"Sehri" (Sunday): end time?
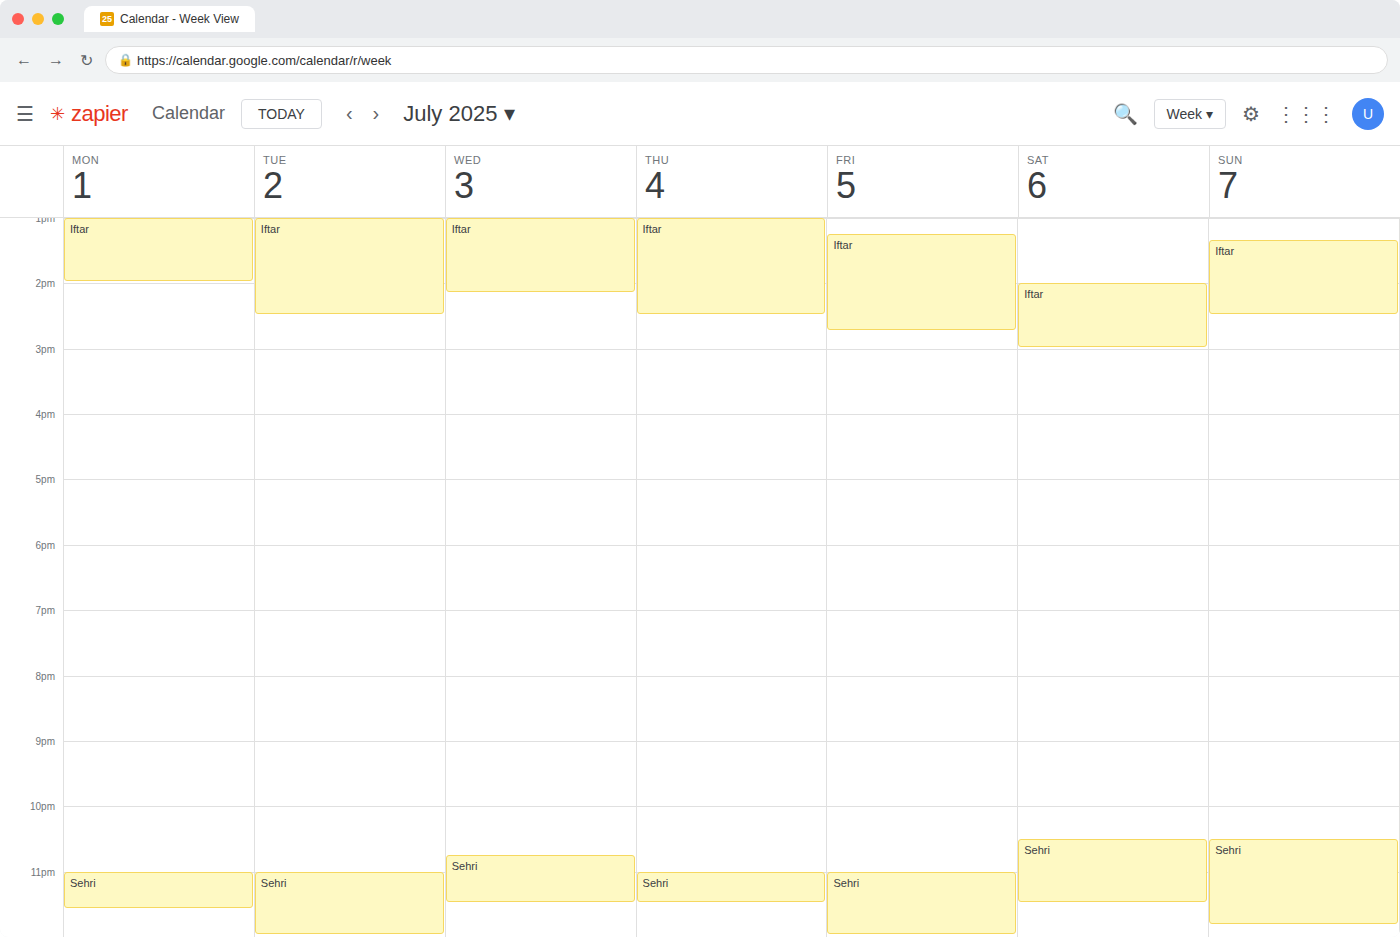
11:50 PM